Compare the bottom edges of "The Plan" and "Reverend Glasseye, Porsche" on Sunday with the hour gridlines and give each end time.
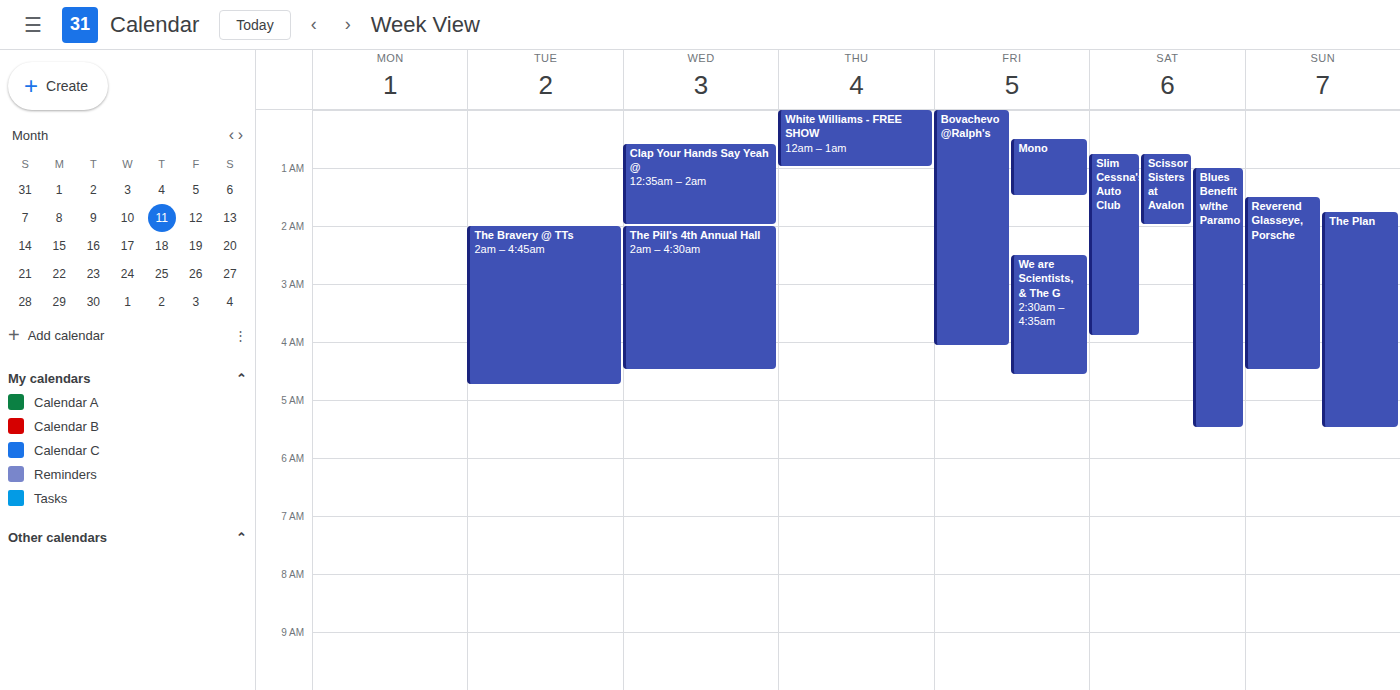
"The Plan": 5:30 AM, halfway between the 5 AM and 6 AM lines. "Reverend Glasseye, Porsche": 4:30 AM, halfway between the 4 AM and 5 AM lines.